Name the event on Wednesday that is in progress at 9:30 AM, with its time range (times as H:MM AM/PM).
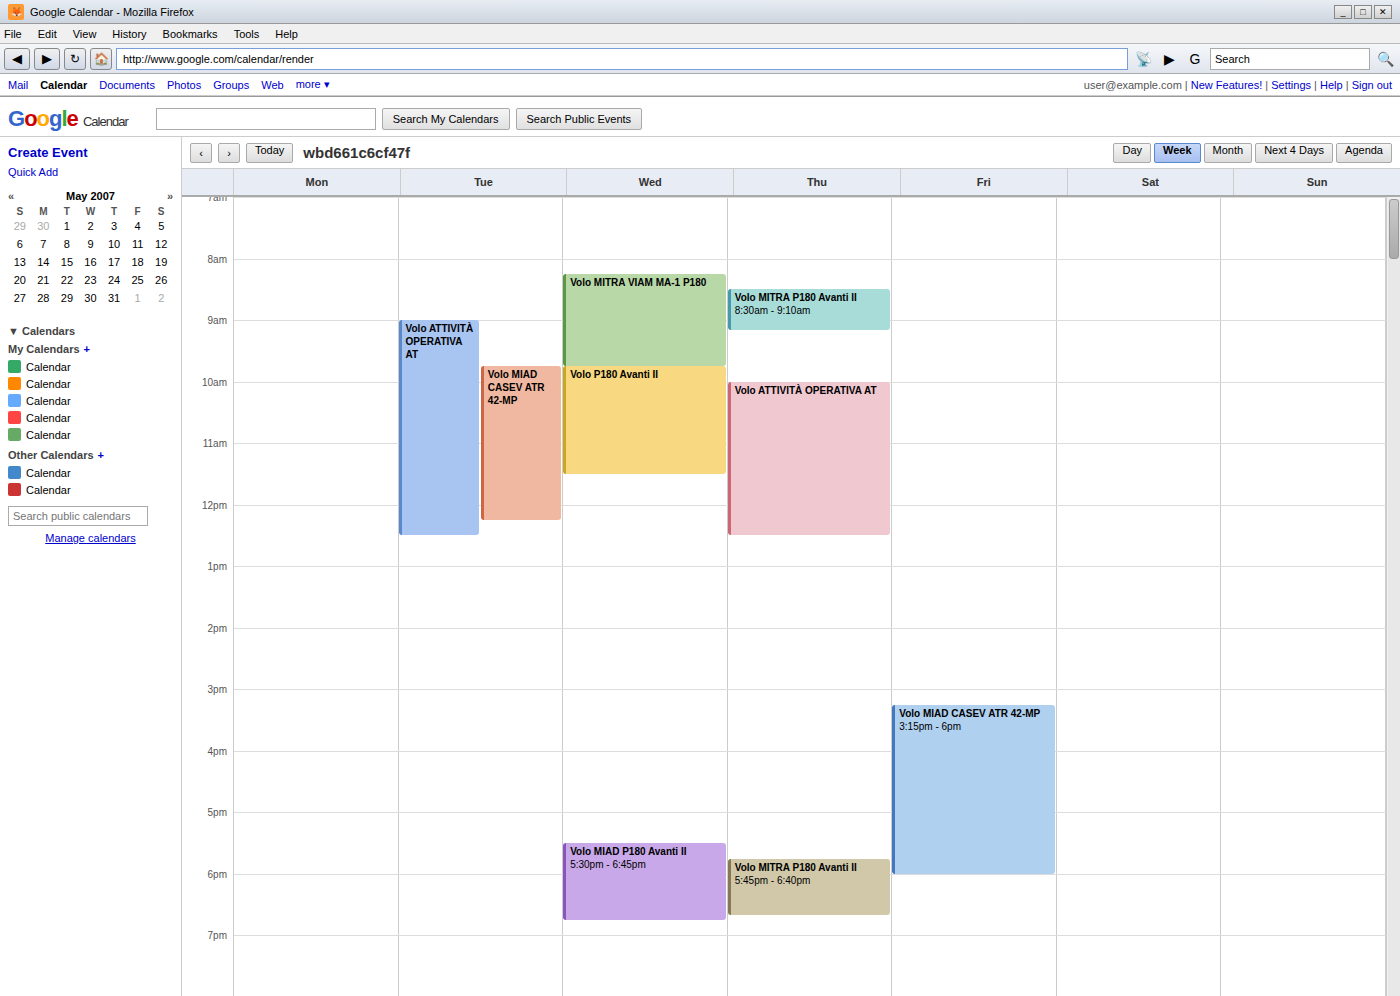
"Volo MITRA VIAM MA-1 P180", 8:15 AM to 9:45 AM